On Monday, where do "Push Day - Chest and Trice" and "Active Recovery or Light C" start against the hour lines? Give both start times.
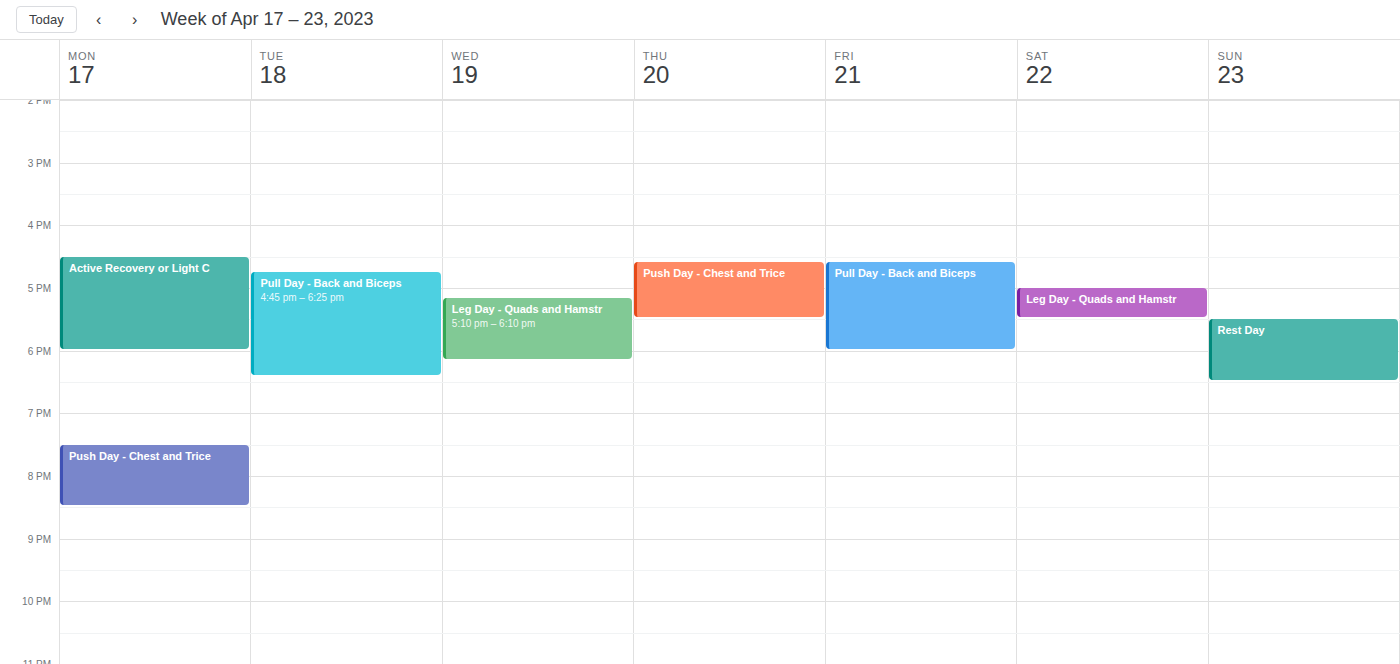
"Push Day - Chest and Trice": 19:30, halfway between the 19:00 and 20:00 lines. "Active Recovery or Light C": 16:30, halfway between the 16:00 and 17:00 lines.